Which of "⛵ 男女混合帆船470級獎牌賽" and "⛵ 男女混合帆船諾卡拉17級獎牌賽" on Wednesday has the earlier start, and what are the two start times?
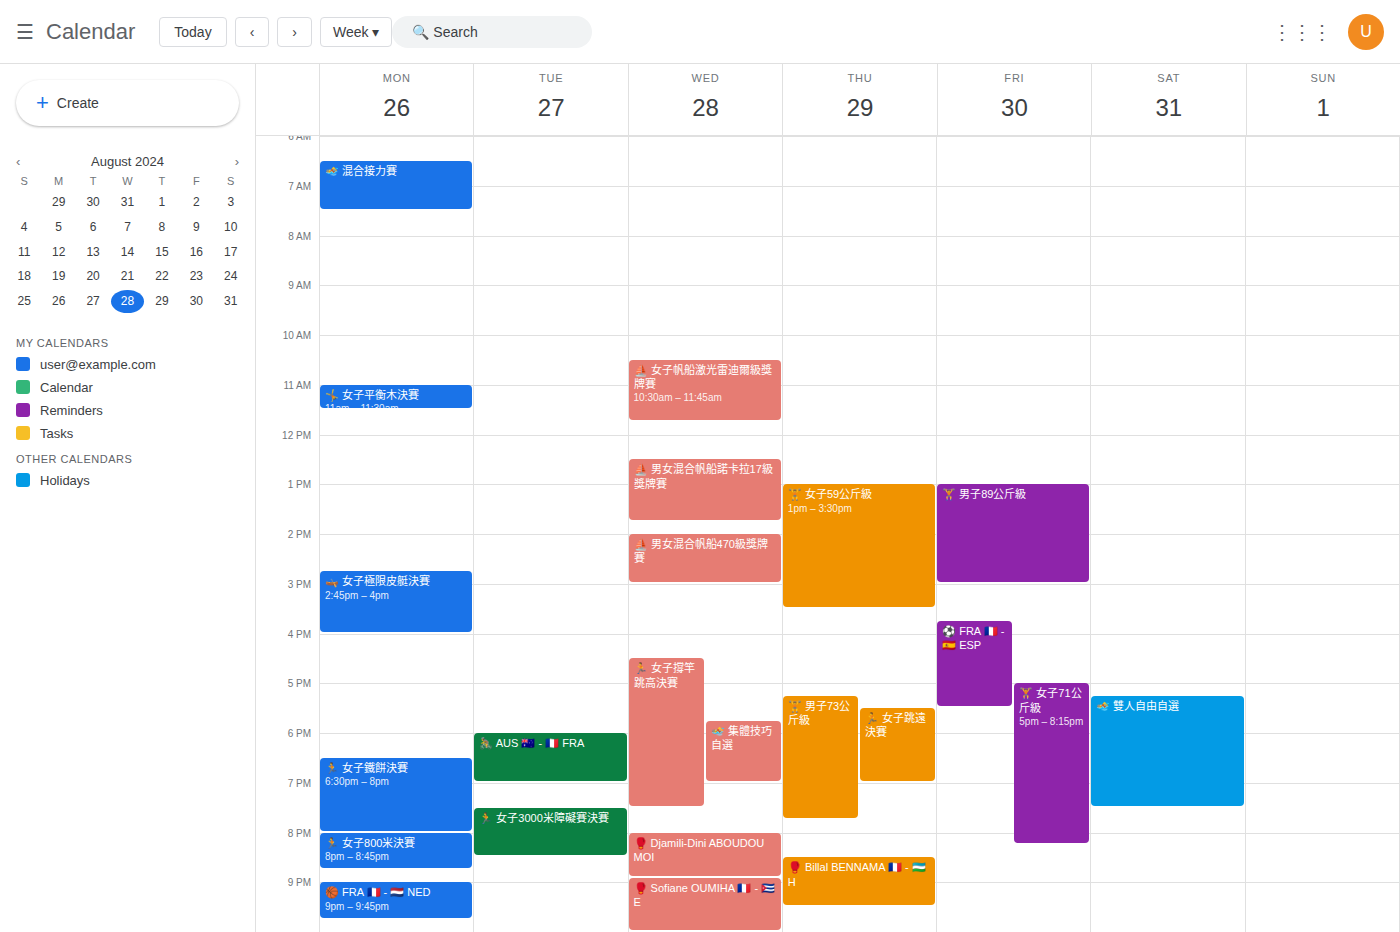
"⛵ 男女混合帆船諾卡拉17級獎牌賽" 12:30 PM; "⛵ 男女混合帆船470級獎牌賽" 2:00 PM.